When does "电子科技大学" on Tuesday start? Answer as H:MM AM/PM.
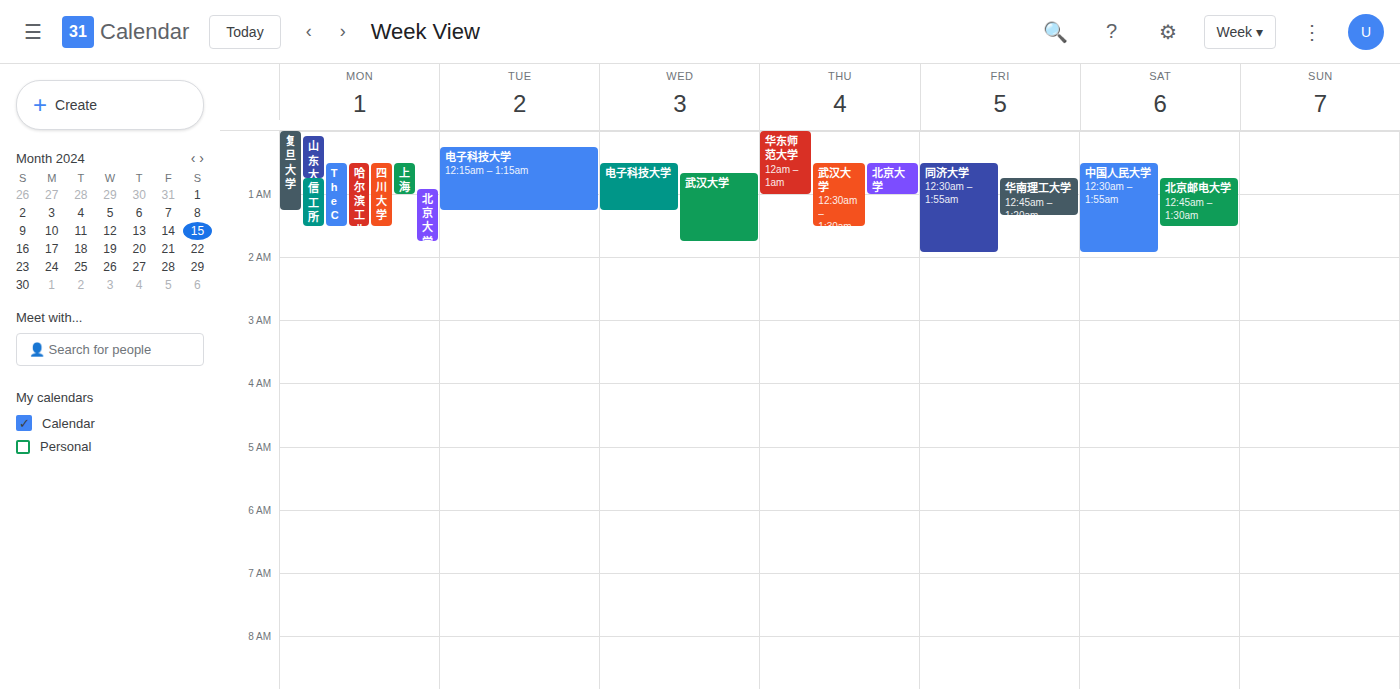
12:15 AM